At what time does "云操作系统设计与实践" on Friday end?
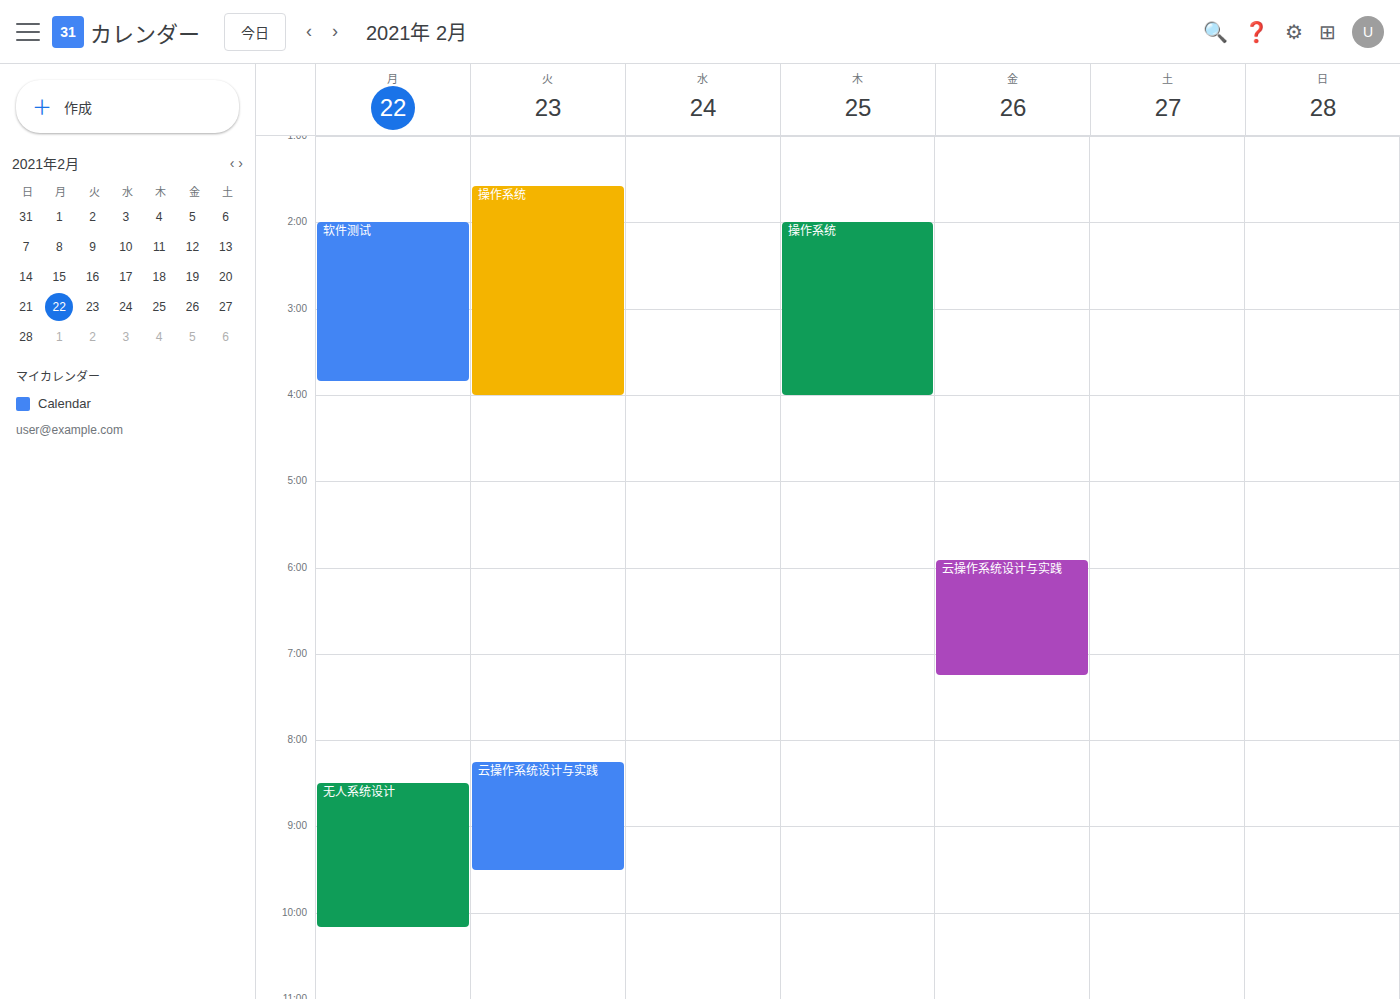
7:15 AM